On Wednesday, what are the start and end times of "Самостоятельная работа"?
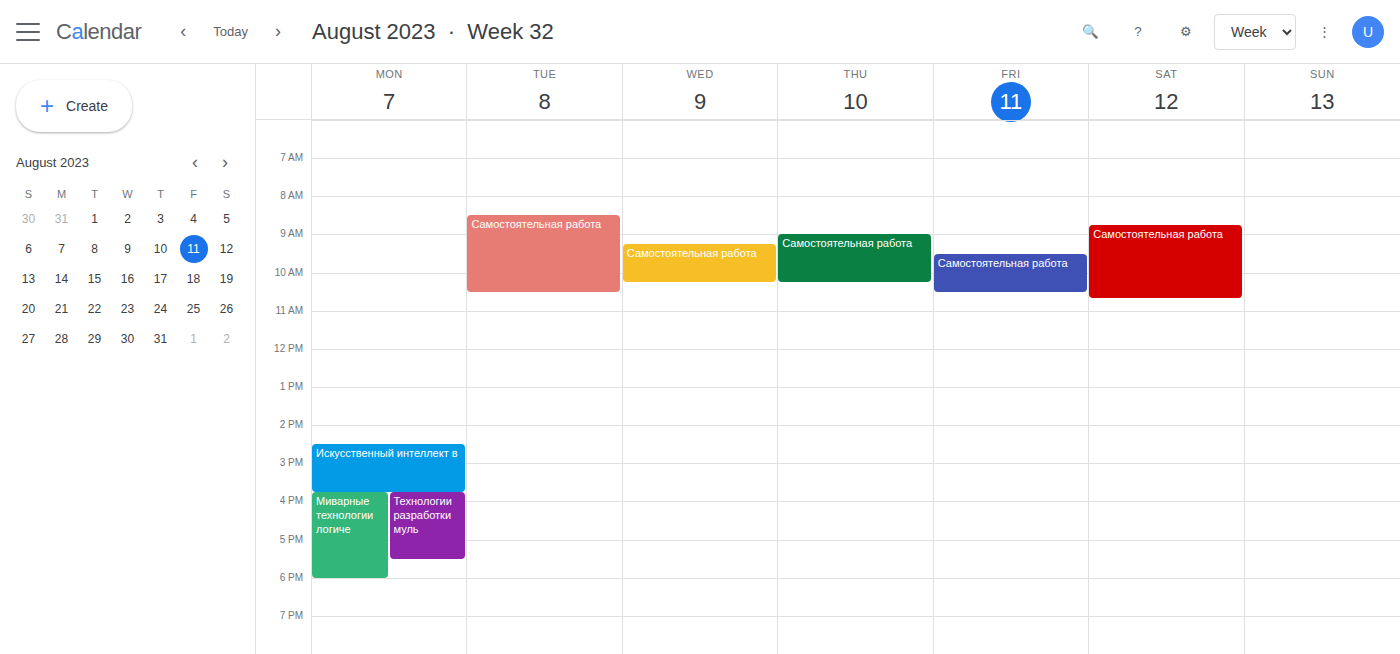
9:15 AM to 10:15 AM